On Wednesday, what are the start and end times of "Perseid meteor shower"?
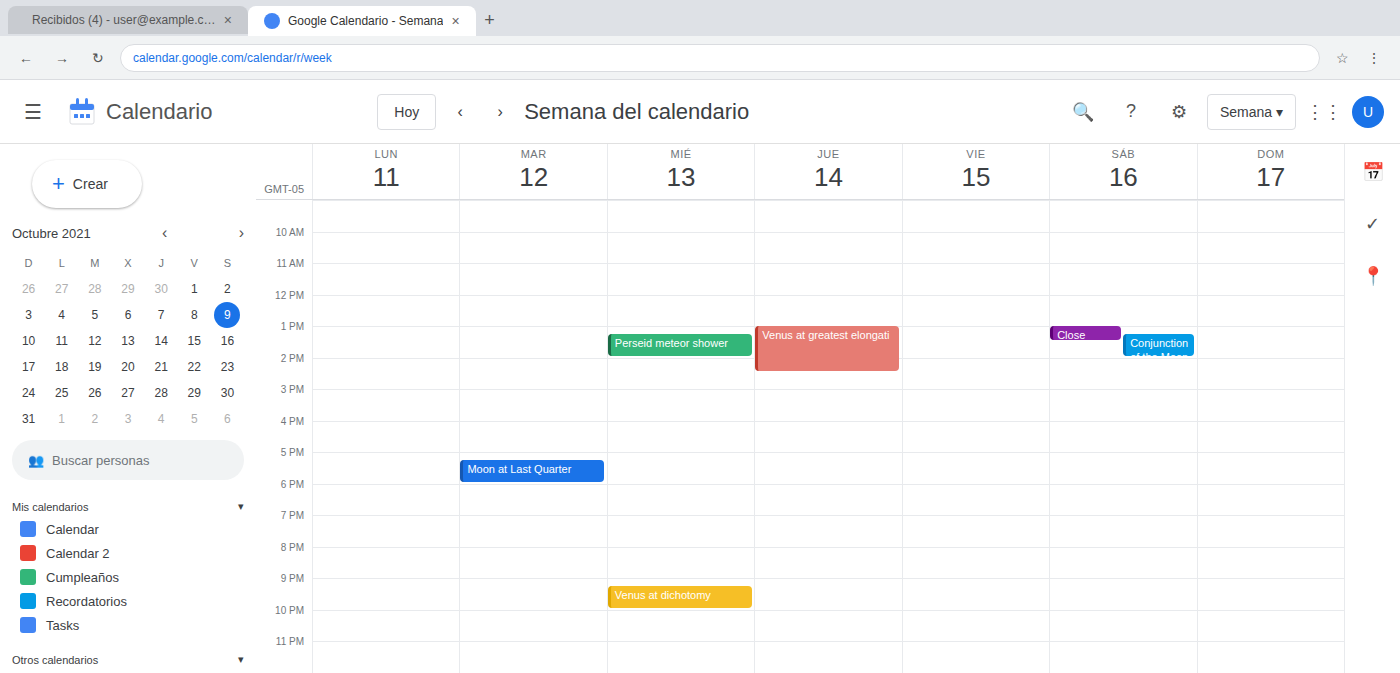
1:15 PM to 2:00 PM